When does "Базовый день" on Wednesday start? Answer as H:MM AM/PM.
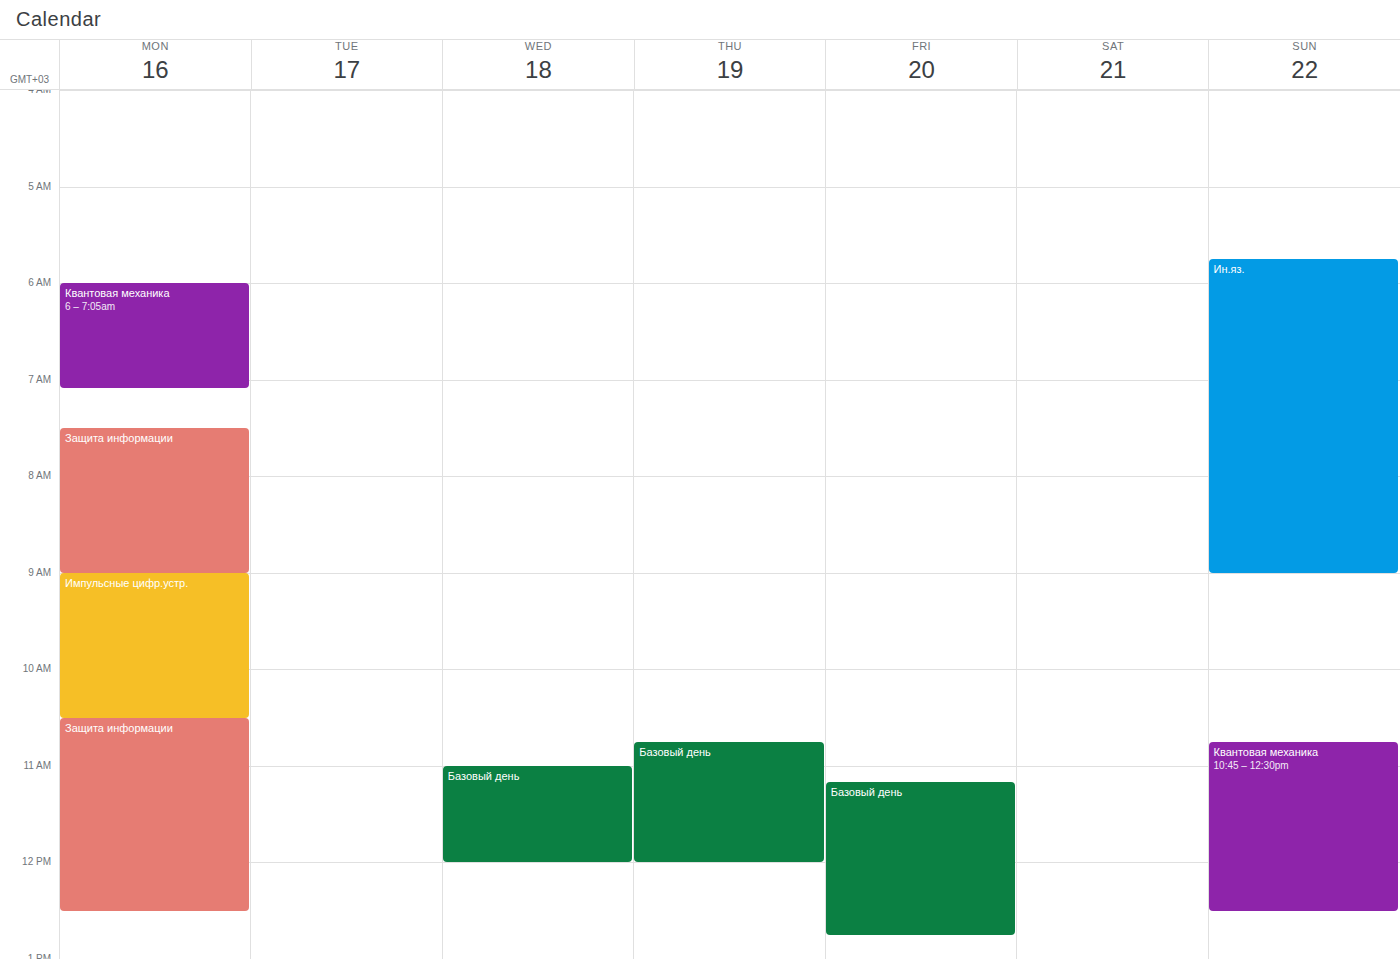
11:00 AM